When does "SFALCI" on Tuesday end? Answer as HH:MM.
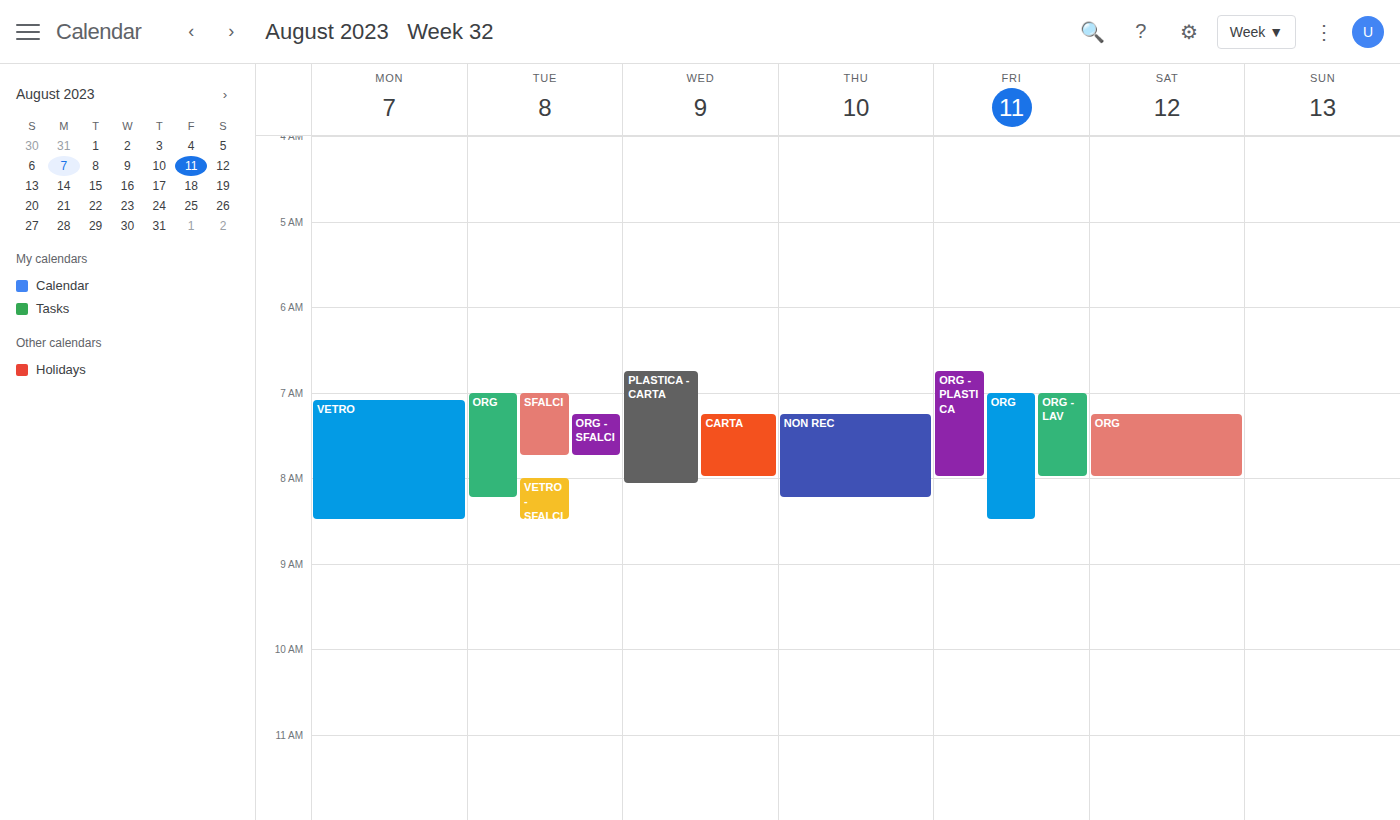
07:45